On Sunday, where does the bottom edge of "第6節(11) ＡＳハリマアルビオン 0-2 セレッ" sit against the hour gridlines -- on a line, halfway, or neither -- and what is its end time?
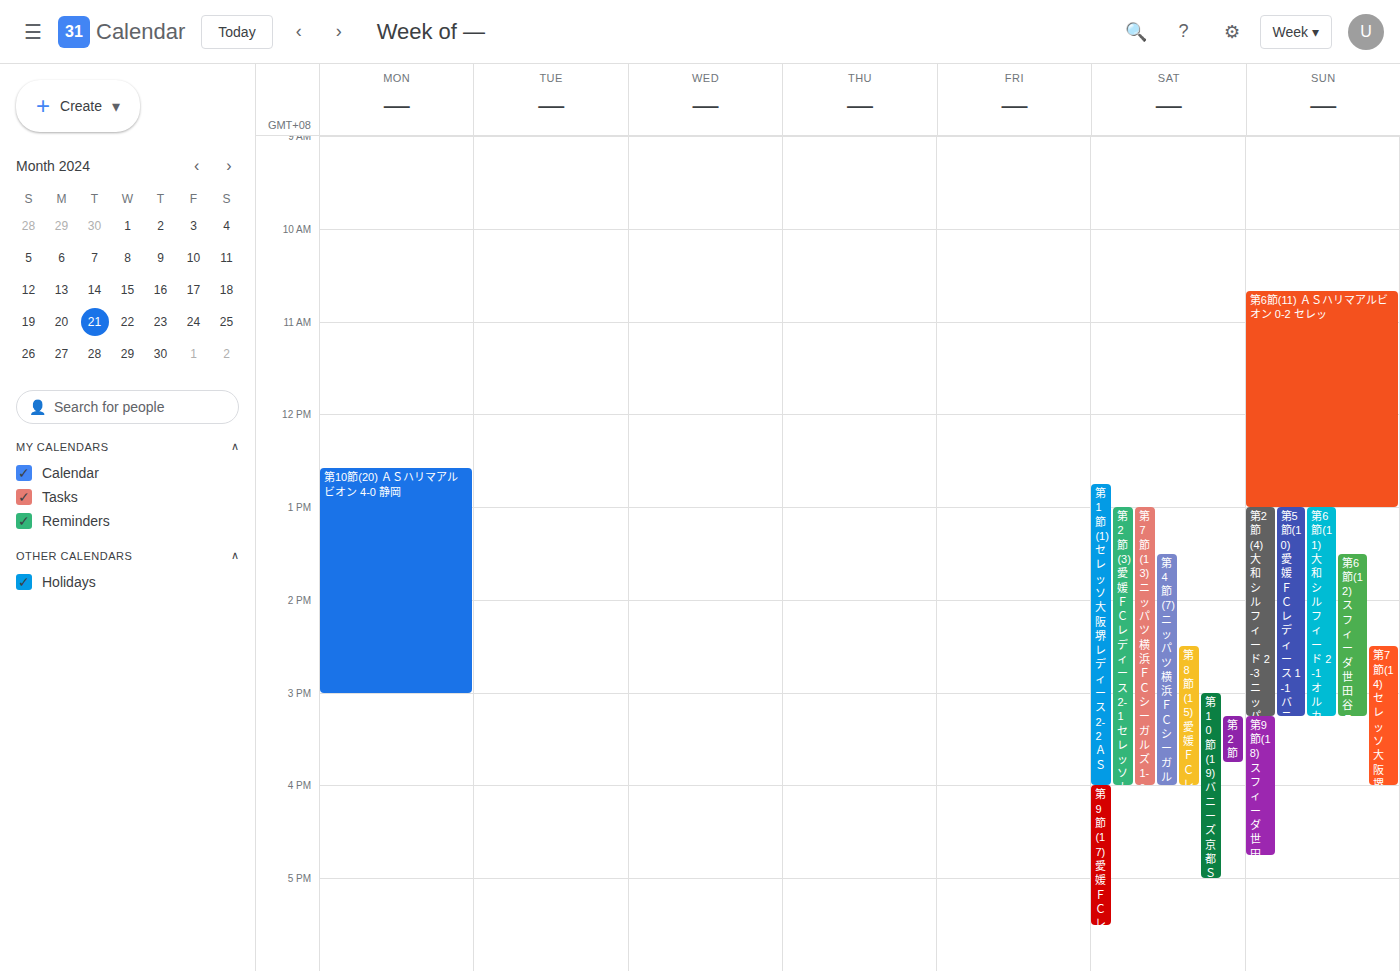
1:00 PM -- exactly on the 1 PM line.